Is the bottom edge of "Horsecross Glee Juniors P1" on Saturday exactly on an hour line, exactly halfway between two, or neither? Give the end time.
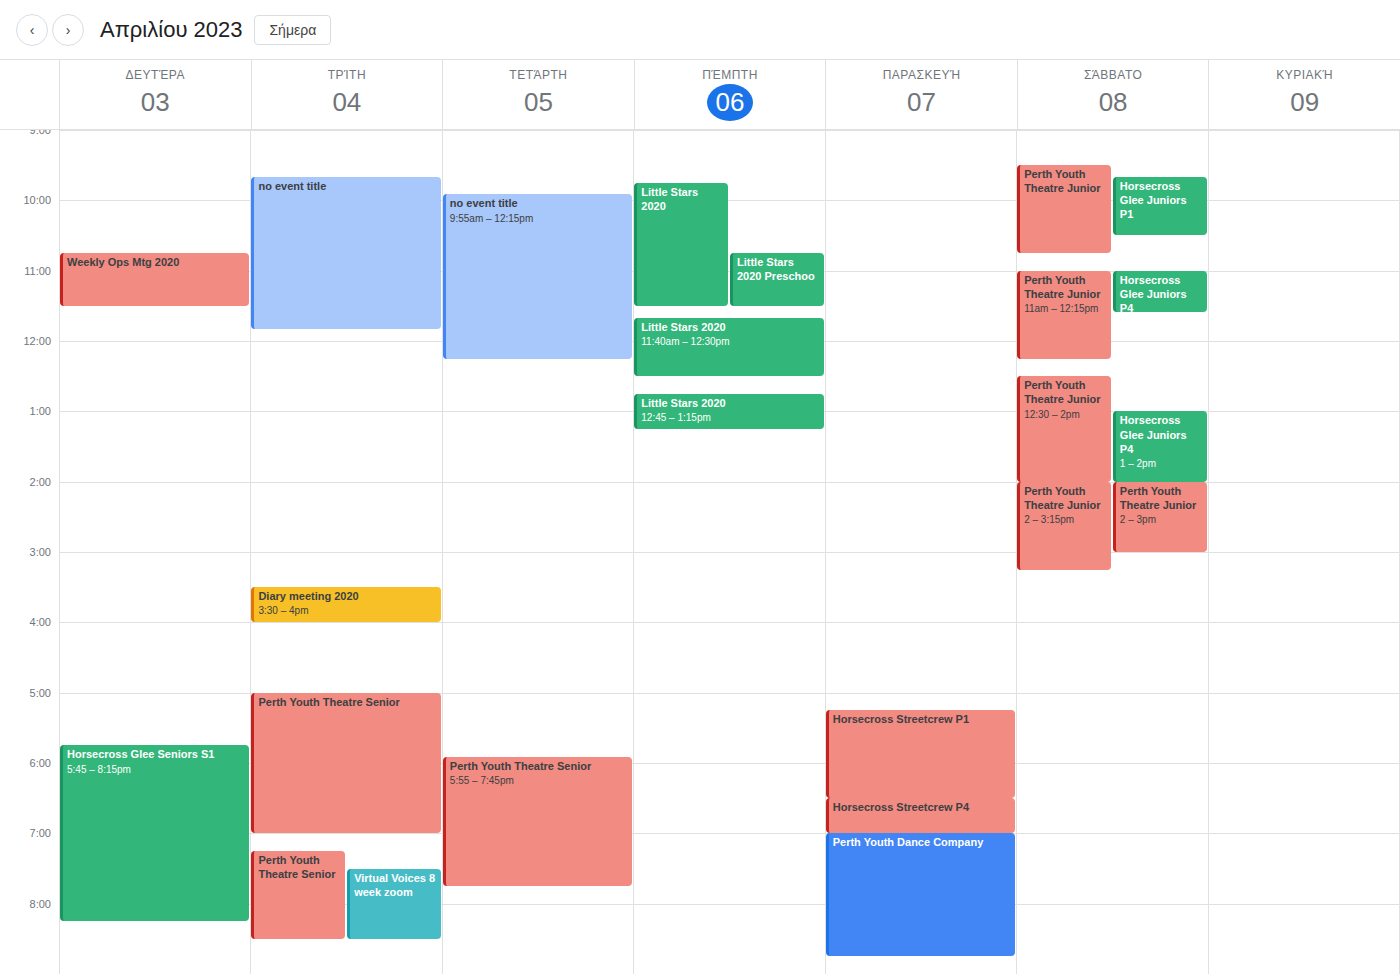
10:30 AM -- halfway between the 10 AM and 11 AM lines.